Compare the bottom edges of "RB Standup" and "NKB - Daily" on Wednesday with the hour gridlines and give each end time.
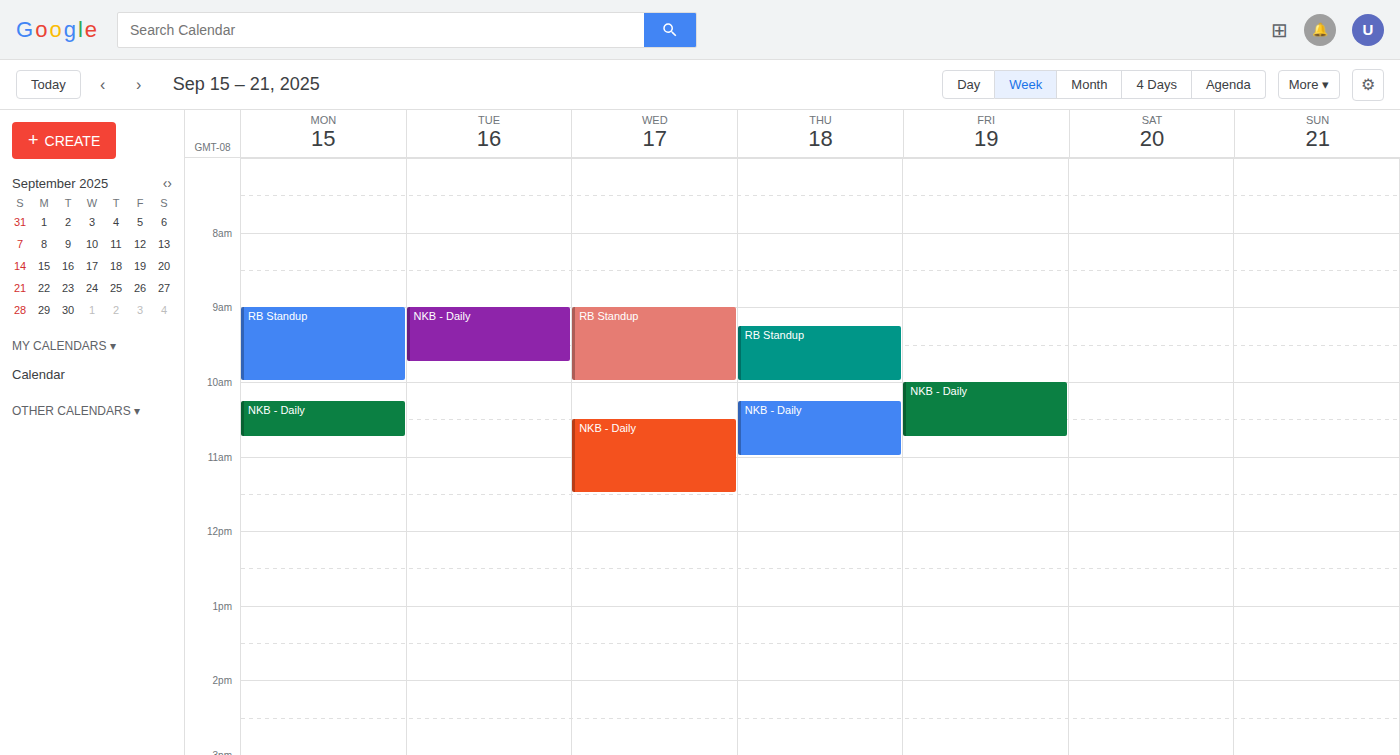
"RB Standup": 10:00 AM, exactly on the 10 AM line. "NKB - Daily": 11:30 AM, halfway between the 11 AM and 12 PM lines.